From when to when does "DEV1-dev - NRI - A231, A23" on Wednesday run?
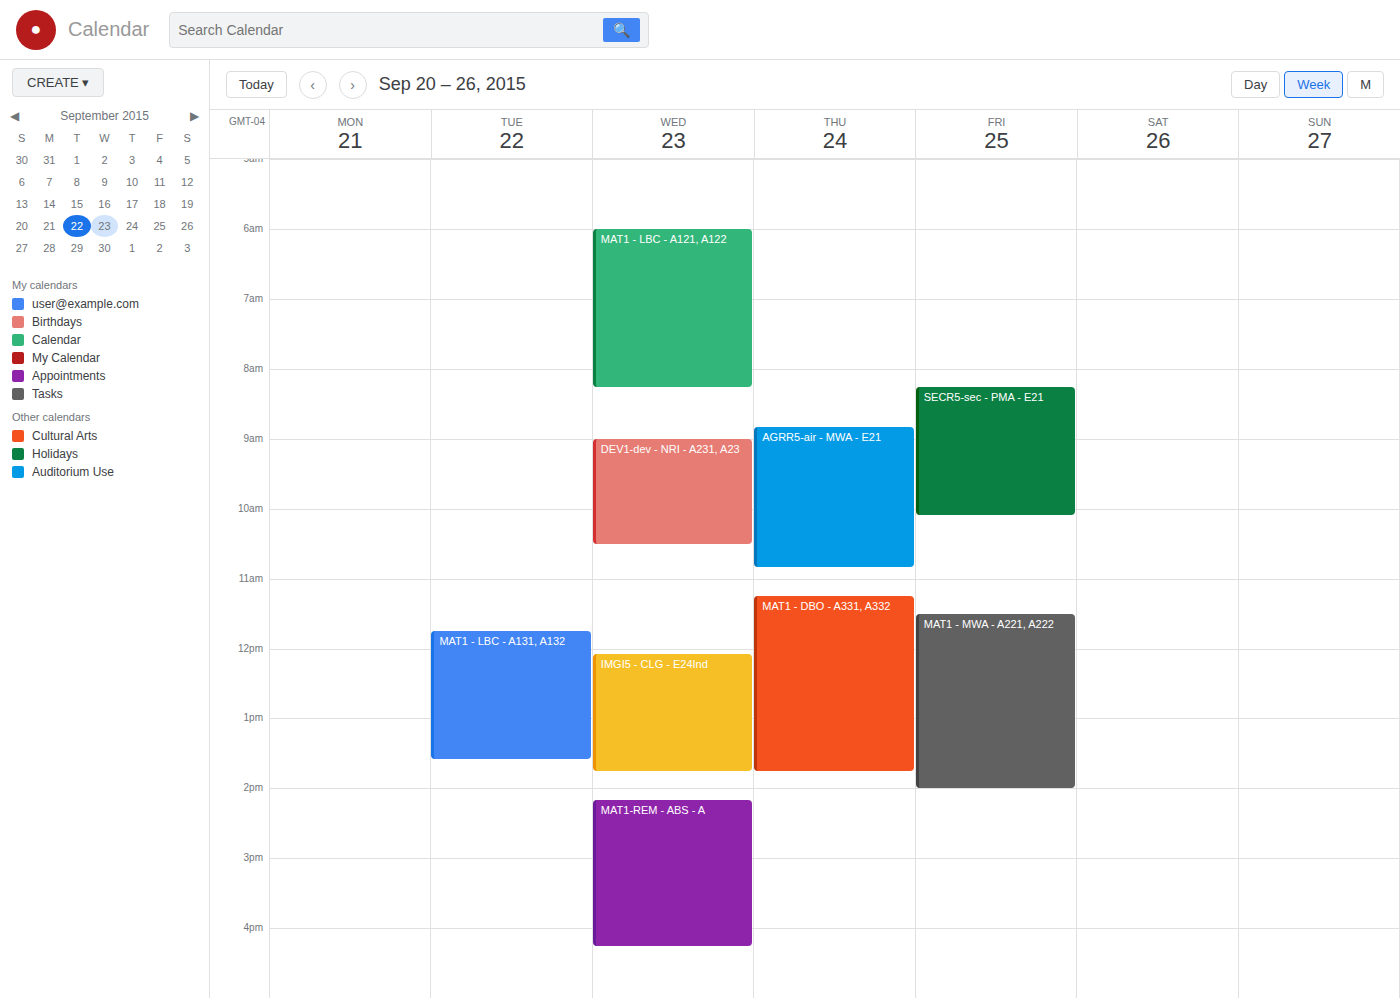
9:00 AM to 10:30 AM